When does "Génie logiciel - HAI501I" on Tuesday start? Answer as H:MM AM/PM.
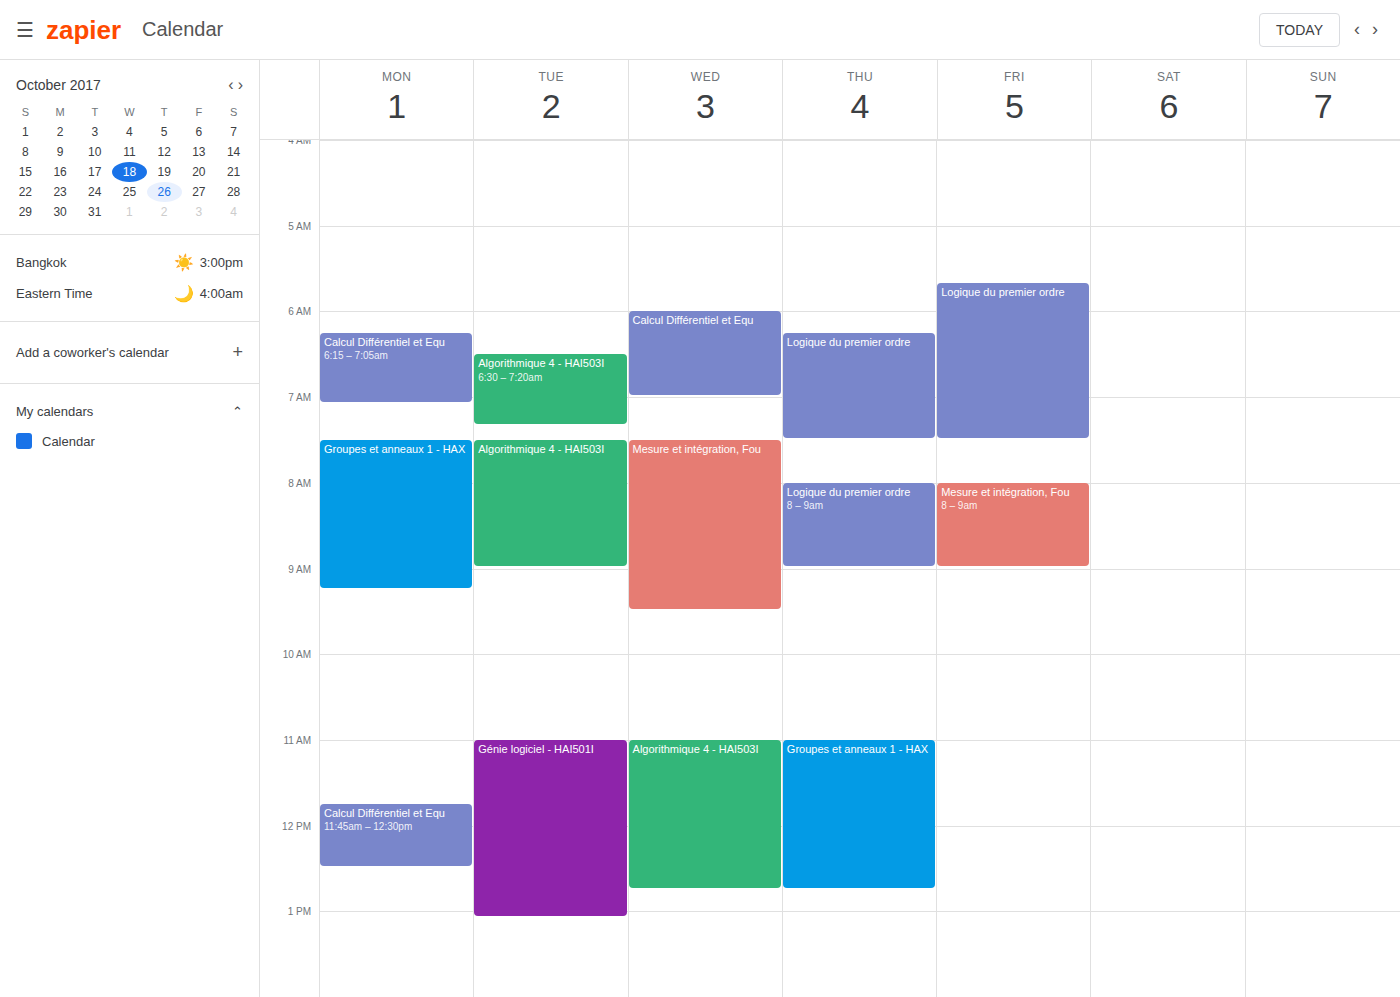
11:00 AM